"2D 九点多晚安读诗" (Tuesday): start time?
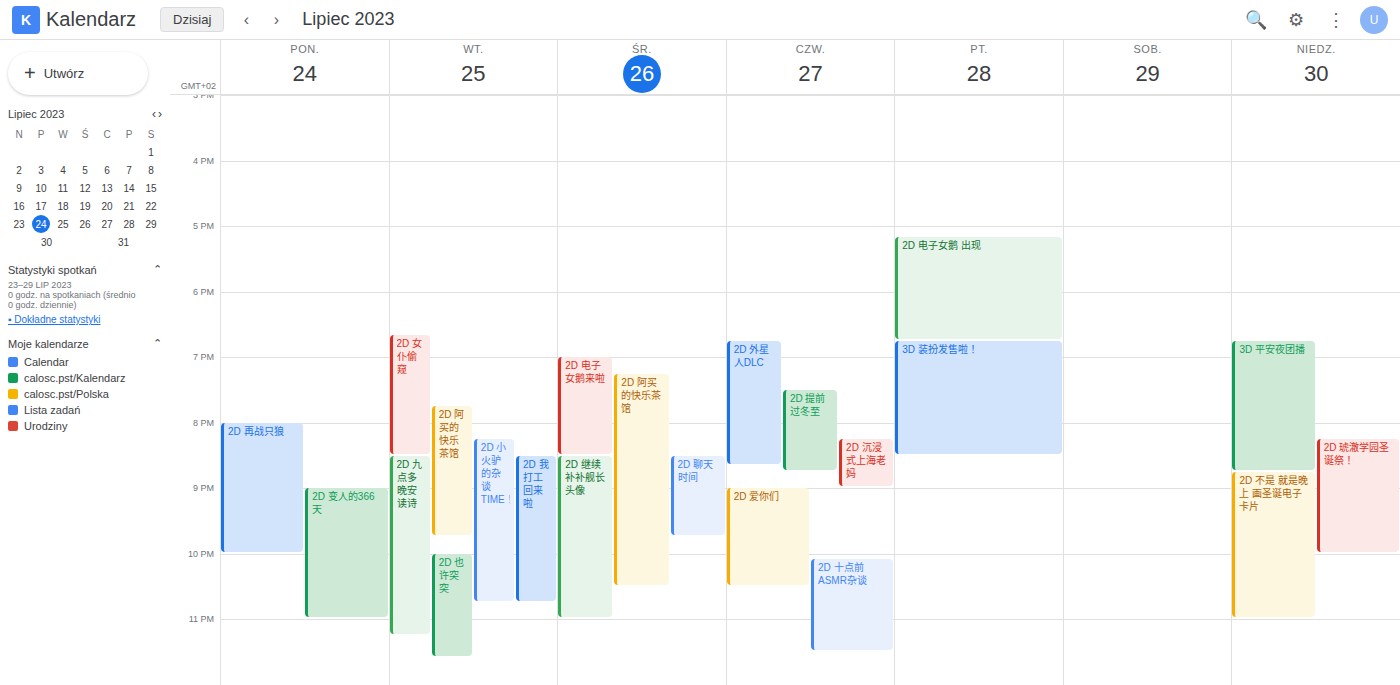
20:30